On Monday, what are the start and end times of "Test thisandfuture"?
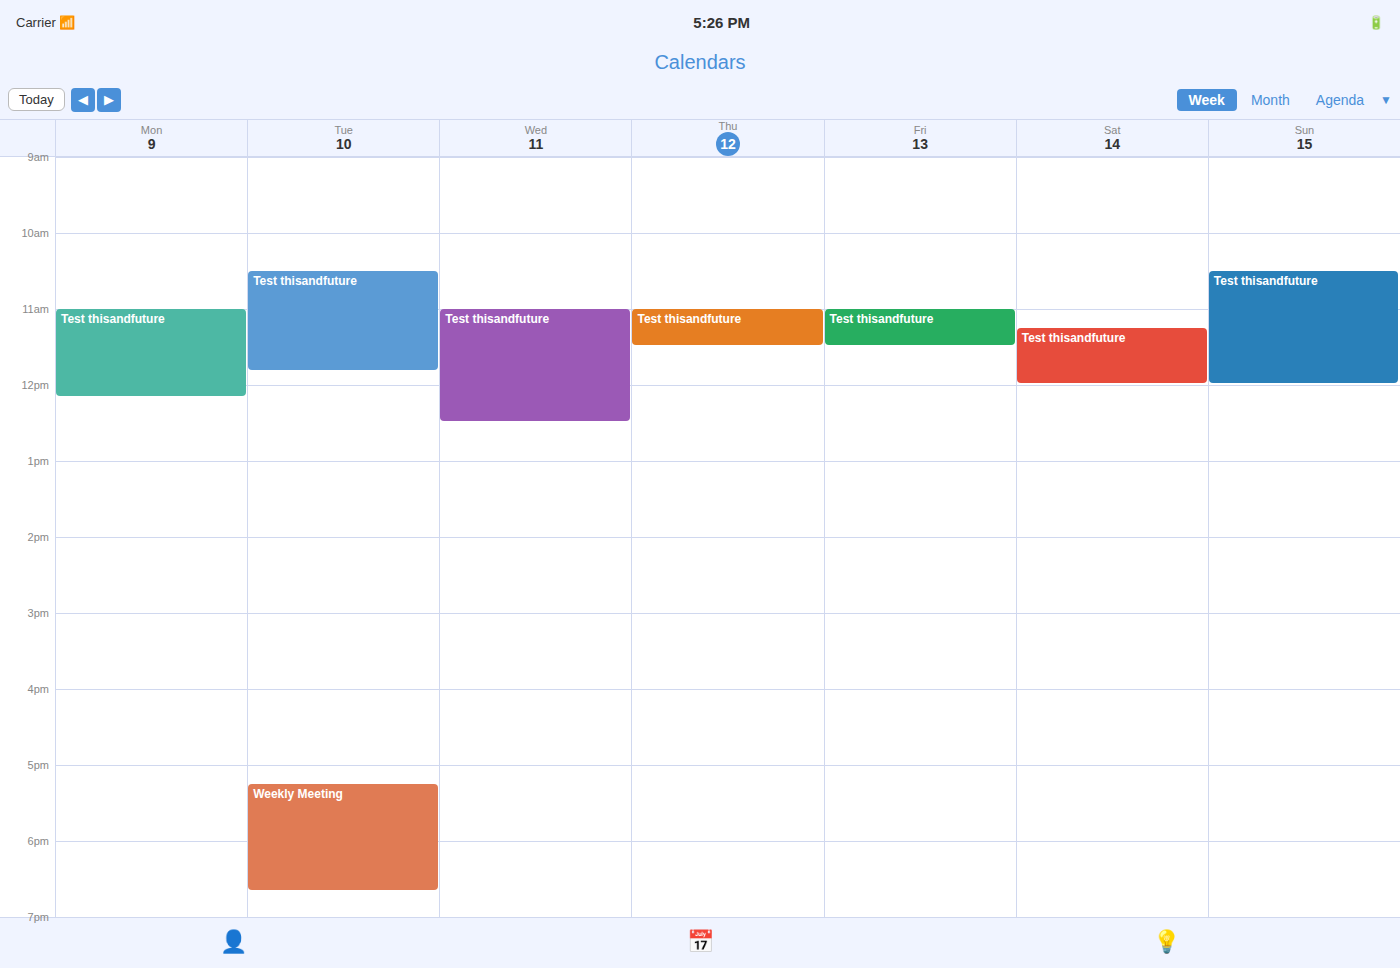
11:00 AM to 12:10 PM